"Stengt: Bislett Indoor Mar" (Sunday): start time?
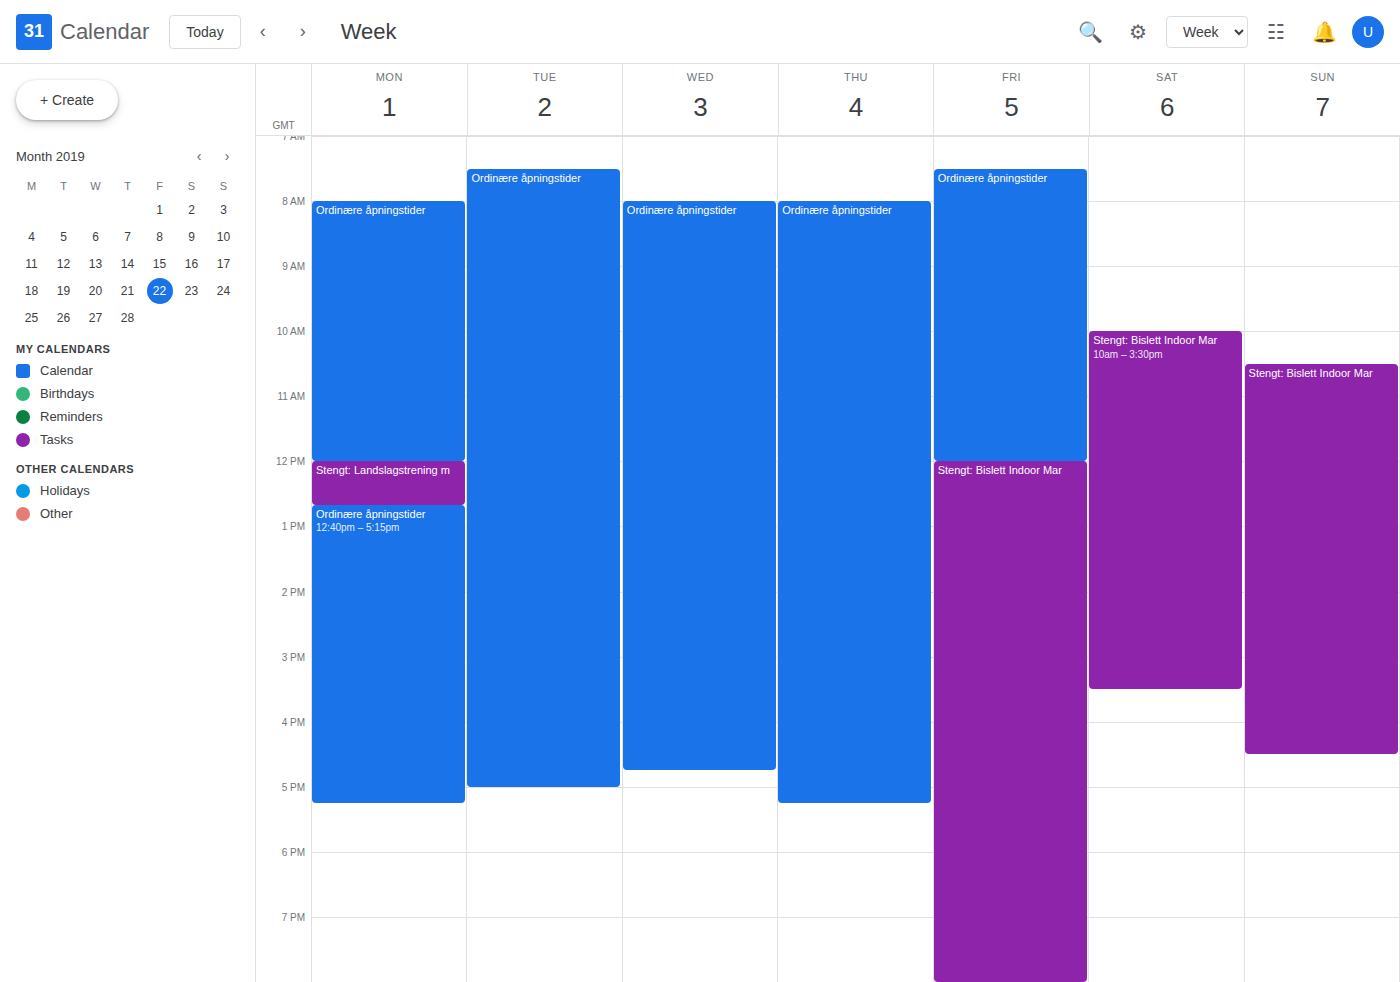
10:30 AM